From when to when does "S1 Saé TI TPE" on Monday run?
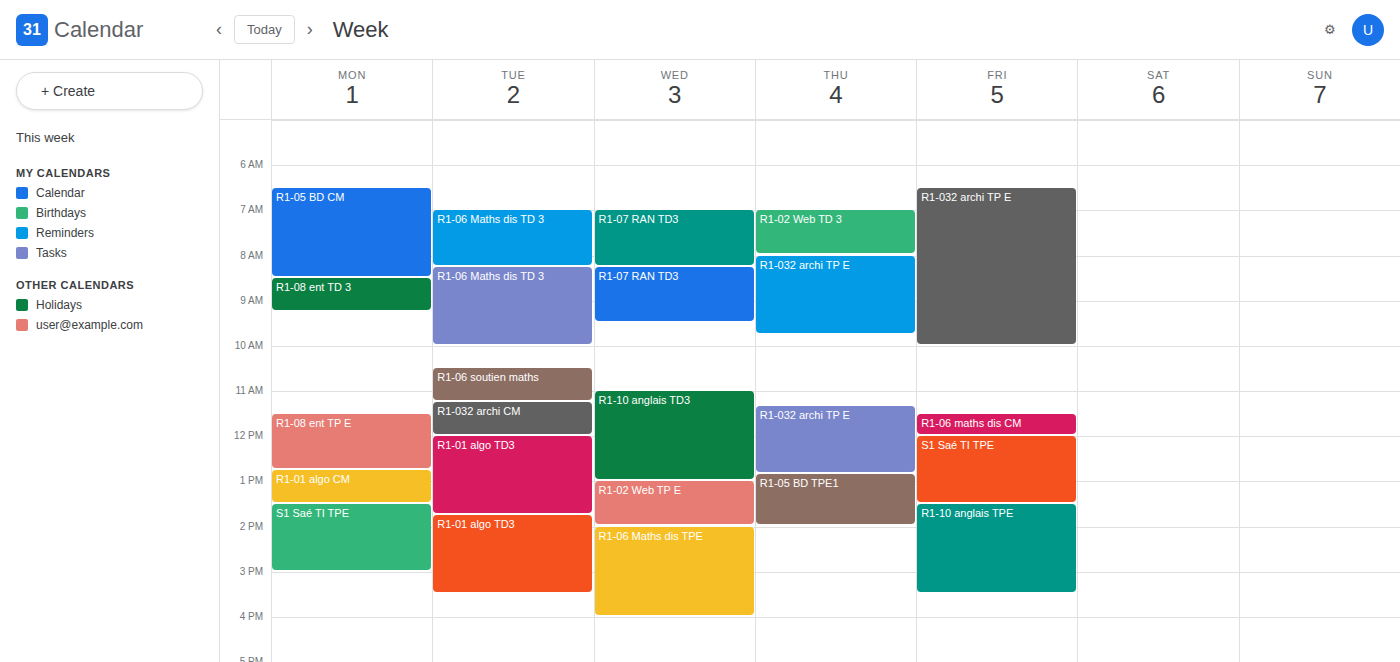
13:30 to 15:00